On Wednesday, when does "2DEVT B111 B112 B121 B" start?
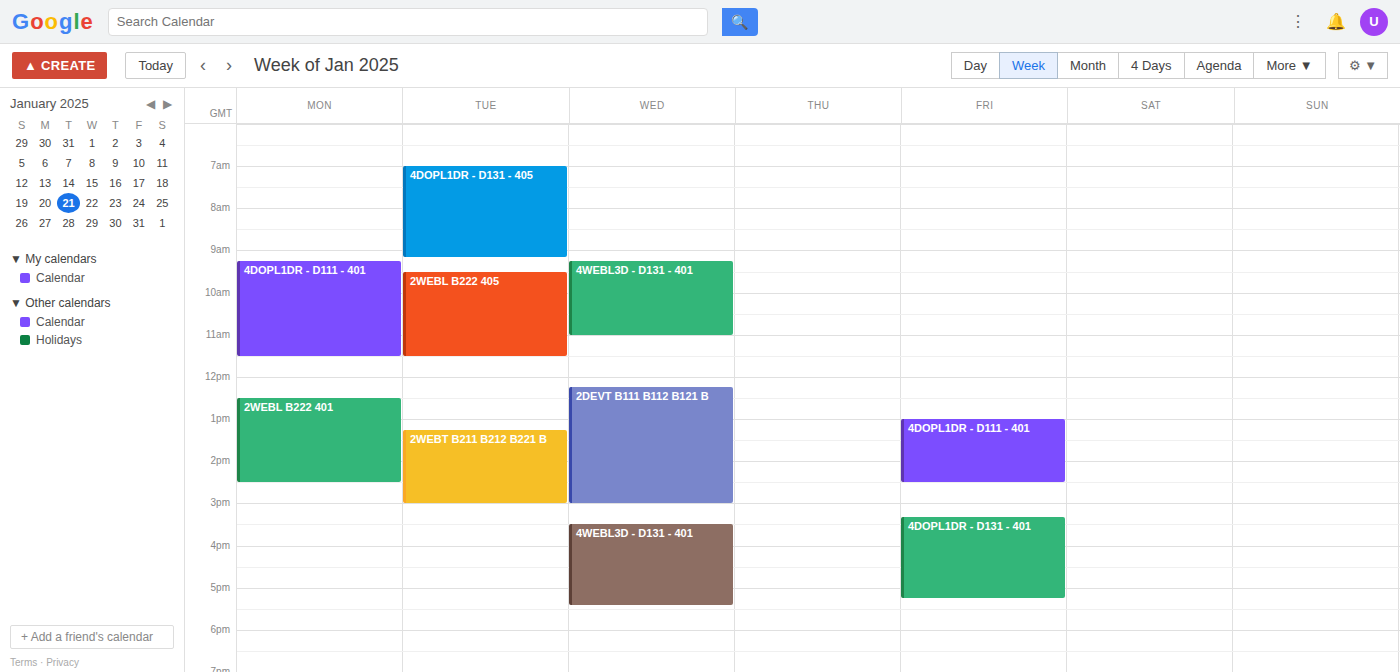
12:15 PM